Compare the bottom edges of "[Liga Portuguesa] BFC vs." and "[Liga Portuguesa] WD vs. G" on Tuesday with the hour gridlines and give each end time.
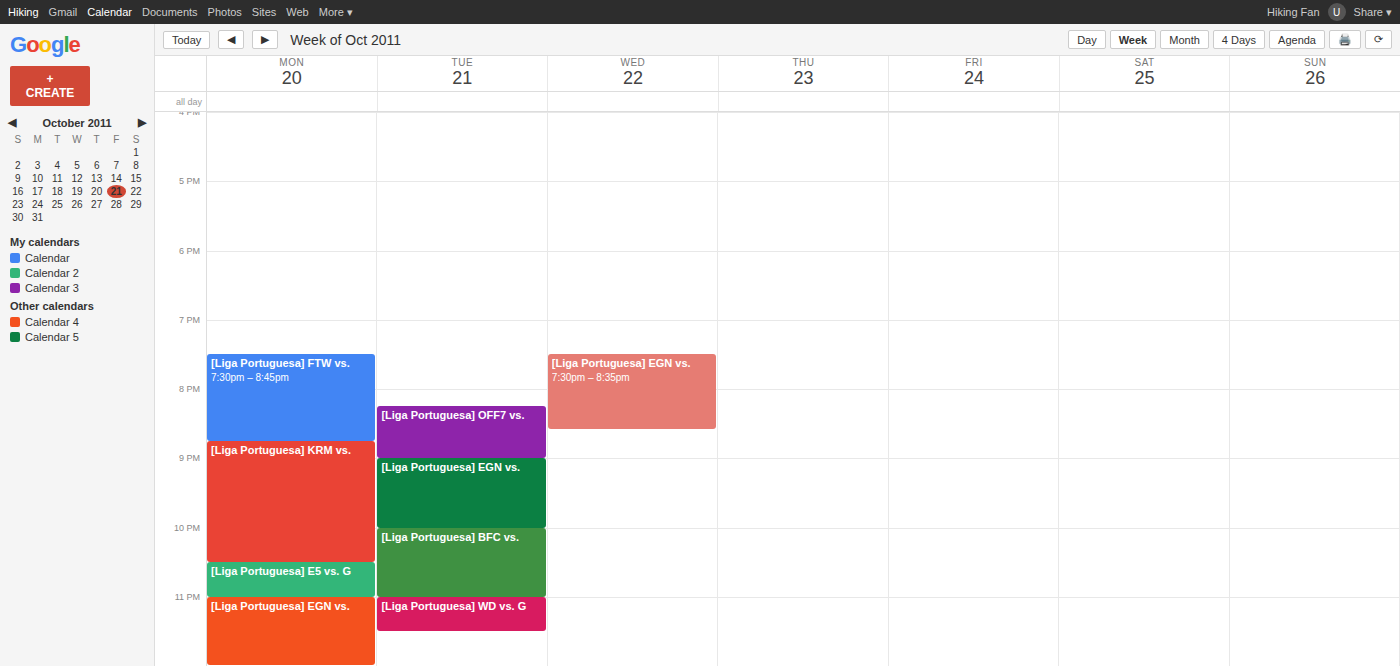
"[Liga Portuguesa] BFC vs.": 11:00 PM, exactly on the 11 PM line. "[Liga Portuguesa] WD vs. G": 11:30 PM, halfway between the 11 PM and 12 AM lines.